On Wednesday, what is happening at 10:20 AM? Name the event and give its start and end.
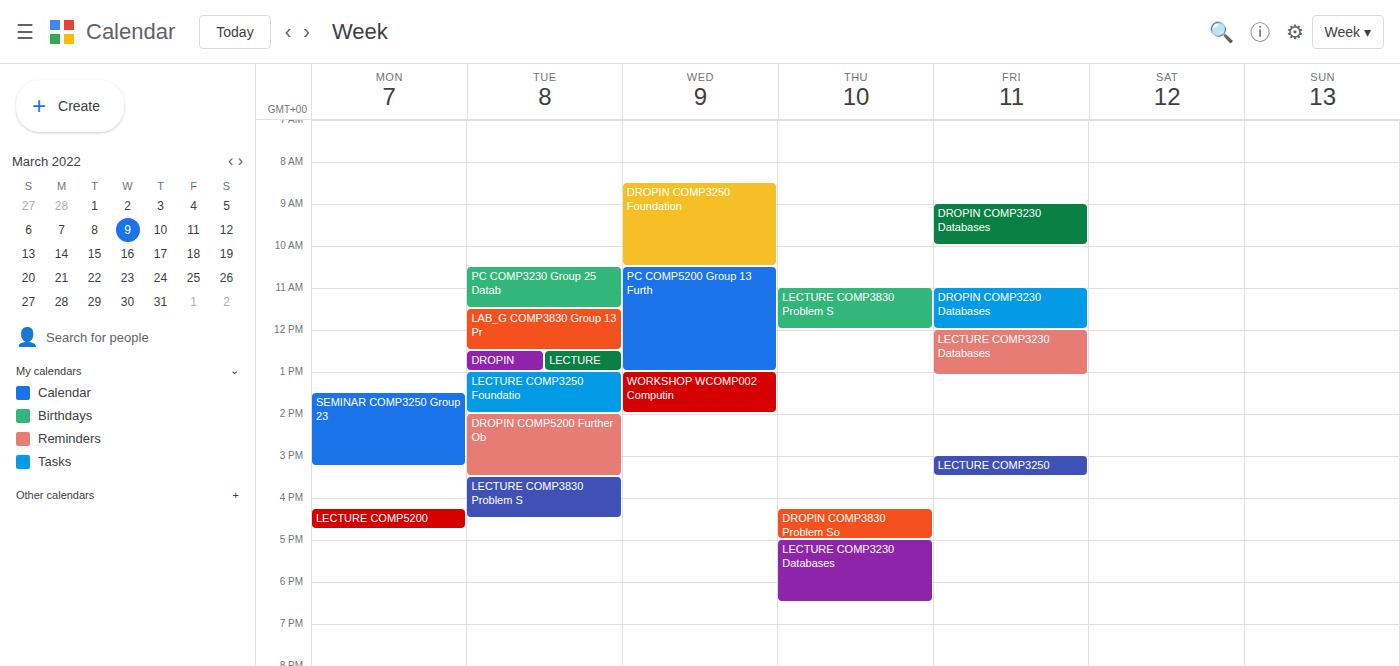
"DROPIN COMP3250 Foundation", 8:30 AM to 10:30 AM